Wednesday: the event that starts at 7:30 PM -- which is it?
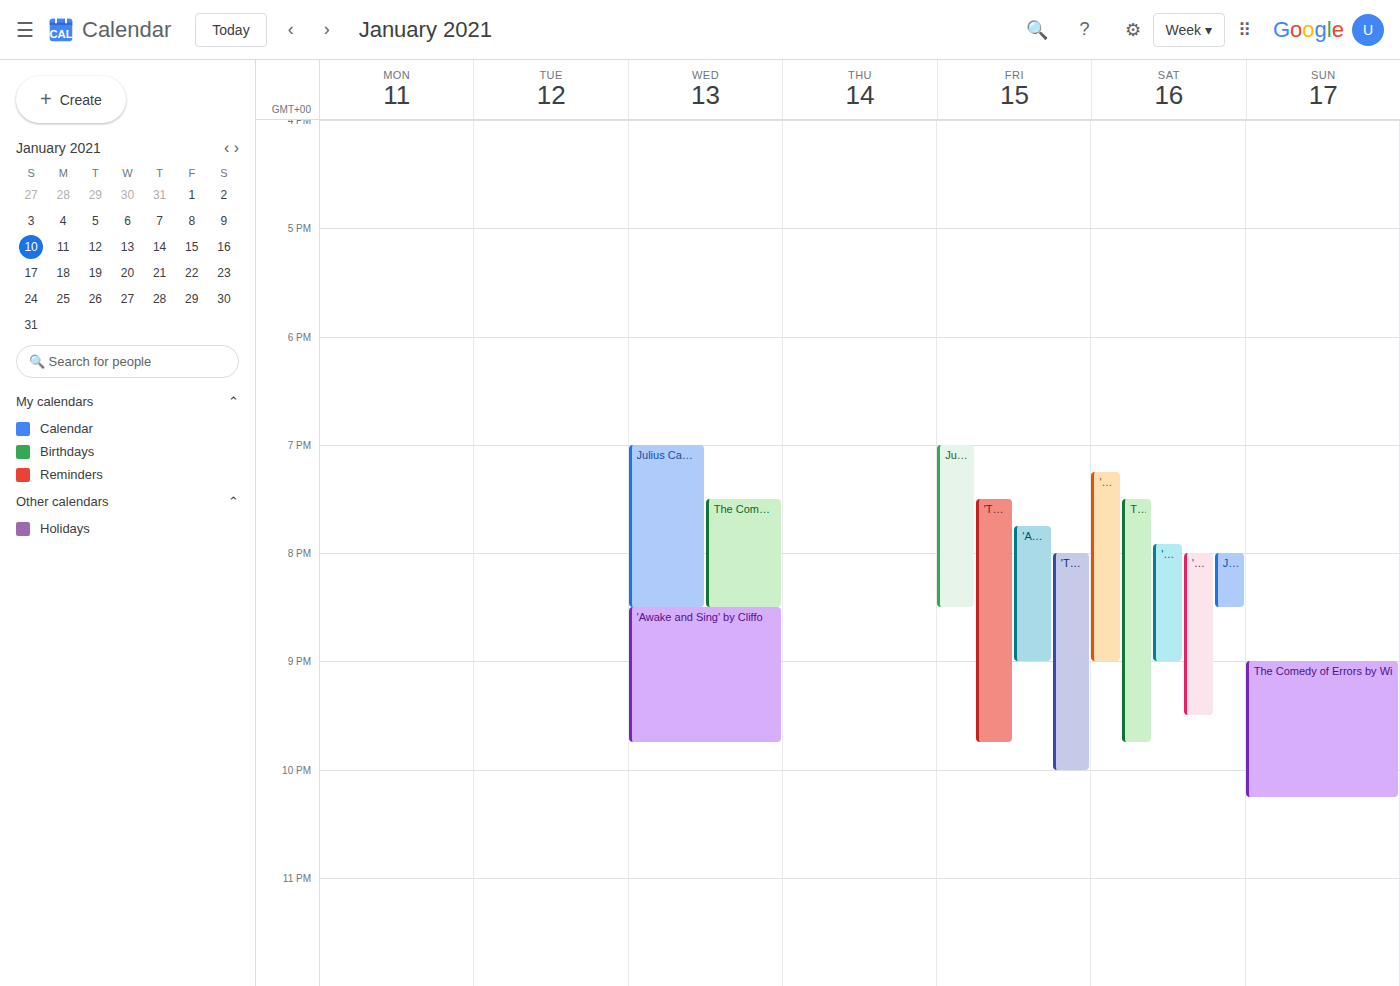
"The Comedy of Errors by Wi"